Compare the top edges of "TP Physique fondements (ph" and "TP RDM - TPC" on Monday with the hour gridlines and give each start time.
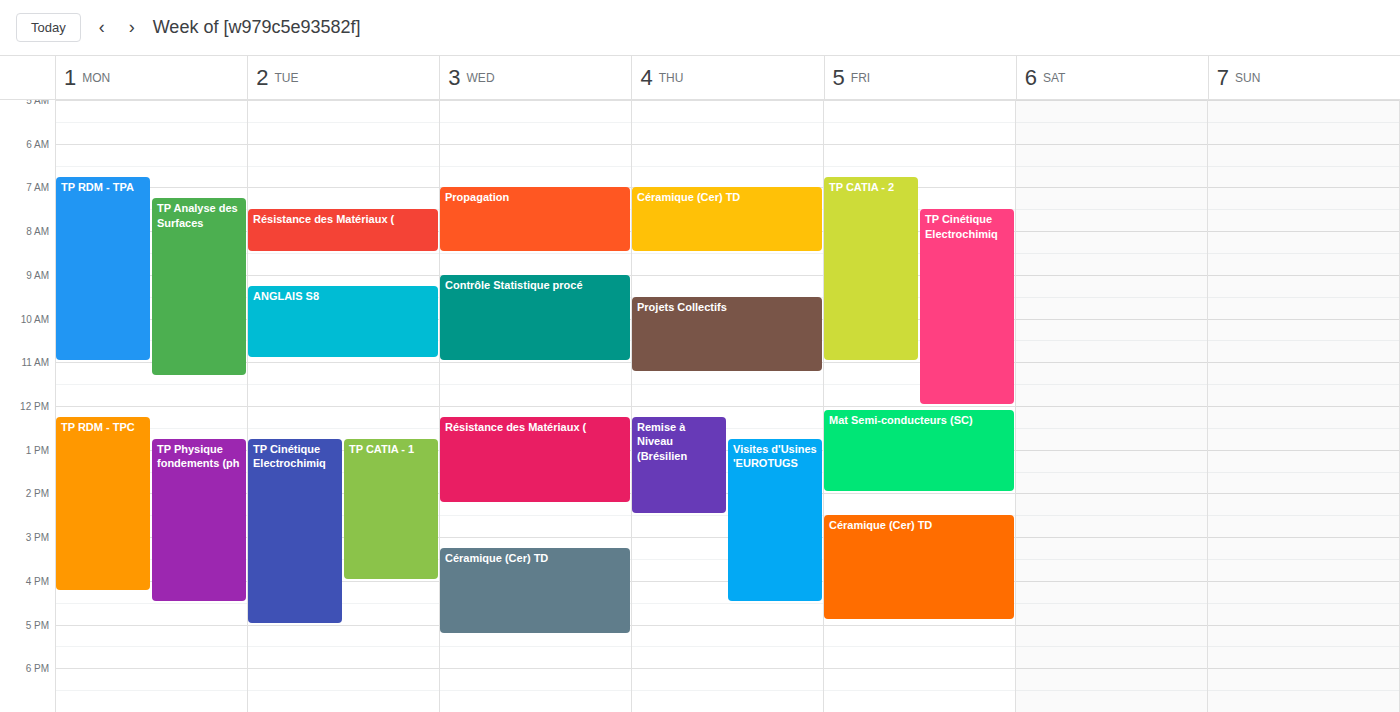
"TP Physique fondements (ph": 12:45 PM, neither: three quarters of the way from the 12 PM line to the 1 PM line. "TP RDM - TPC": 12:15 PM, neither: a quarter of the way from the 12 PM line to the 1 PM line.